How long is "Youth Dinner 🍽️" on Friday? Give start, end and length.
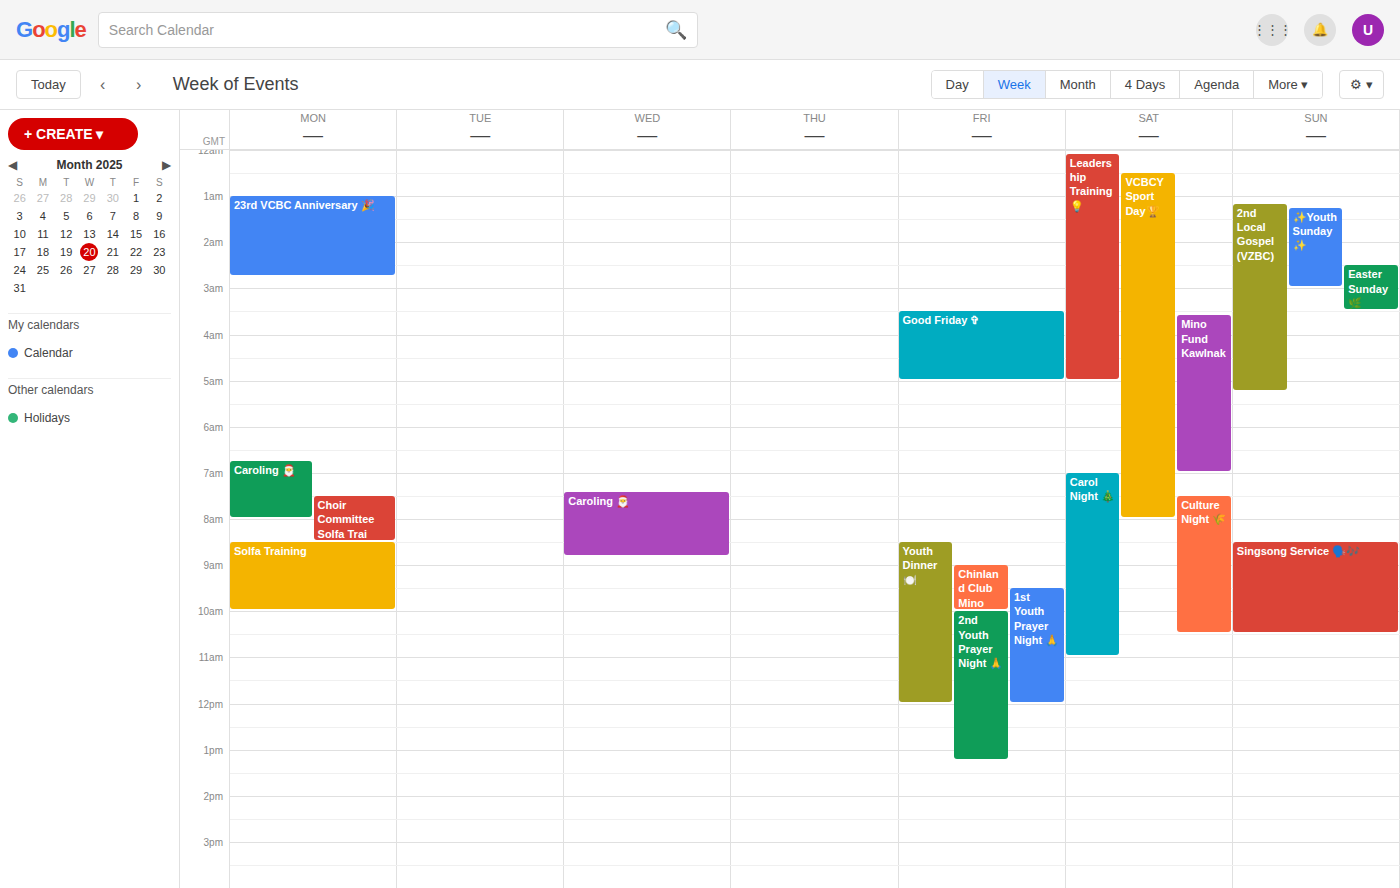
8:30 AM to 12:00 PM, 3 hours 30 minutes